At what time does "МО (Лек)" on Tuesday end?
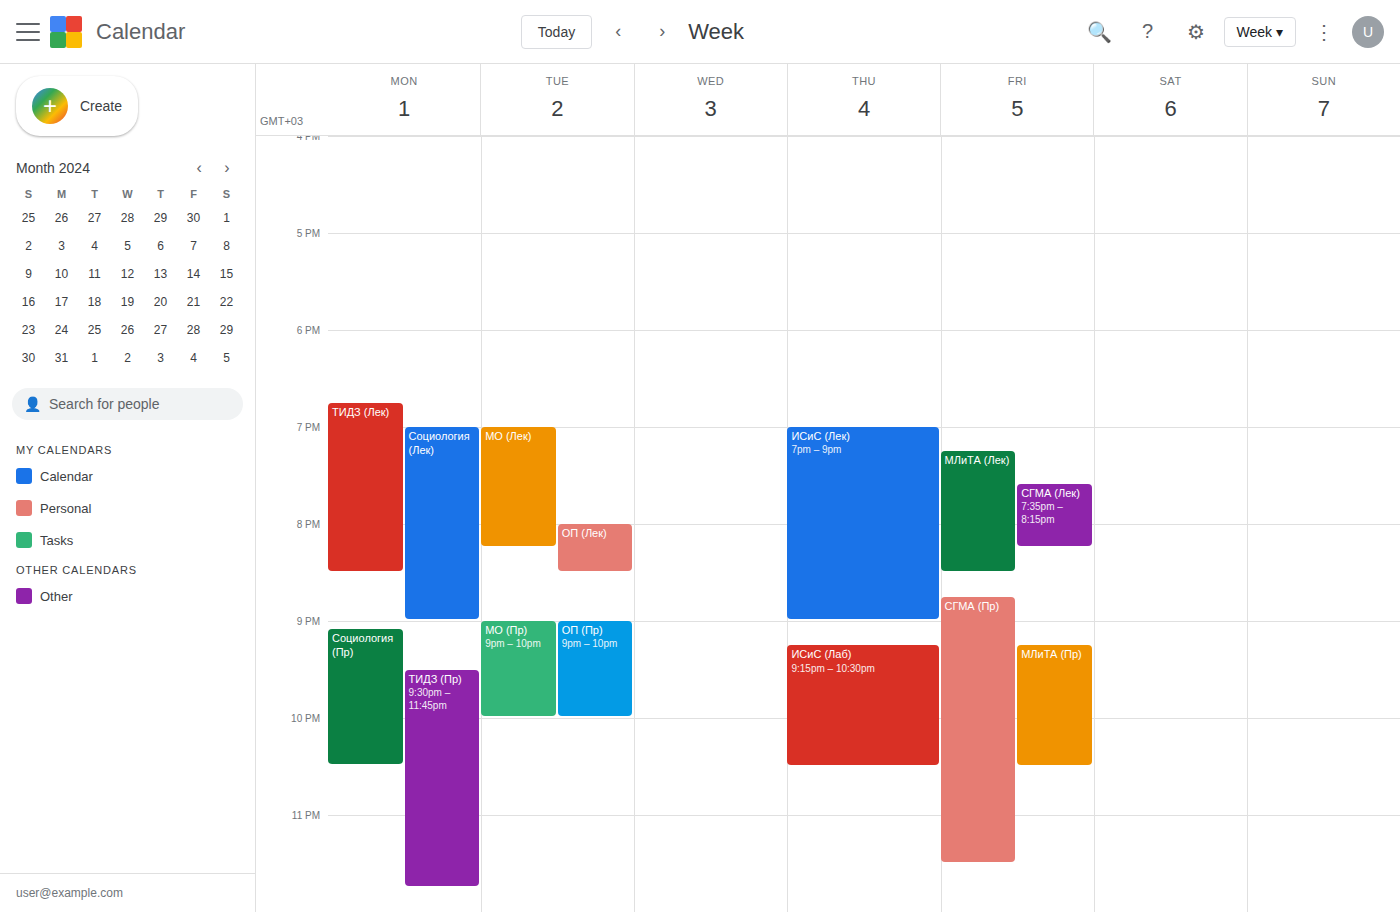
8:15 PM